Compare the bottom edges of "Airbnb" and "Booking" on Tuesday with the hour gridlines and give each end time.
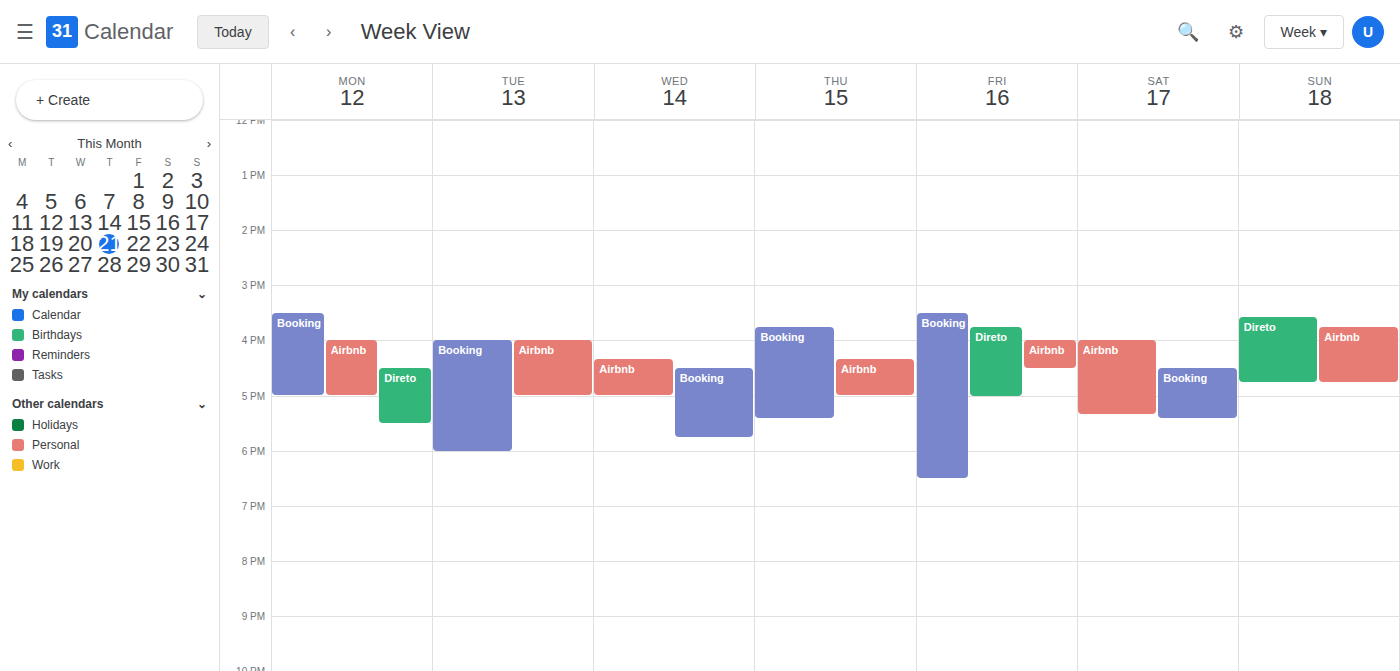
"Airbnb": 5:00 PM, exactly on the 5 PM line. "Booking": 6:00 PM, exactly on the 6 PM line.